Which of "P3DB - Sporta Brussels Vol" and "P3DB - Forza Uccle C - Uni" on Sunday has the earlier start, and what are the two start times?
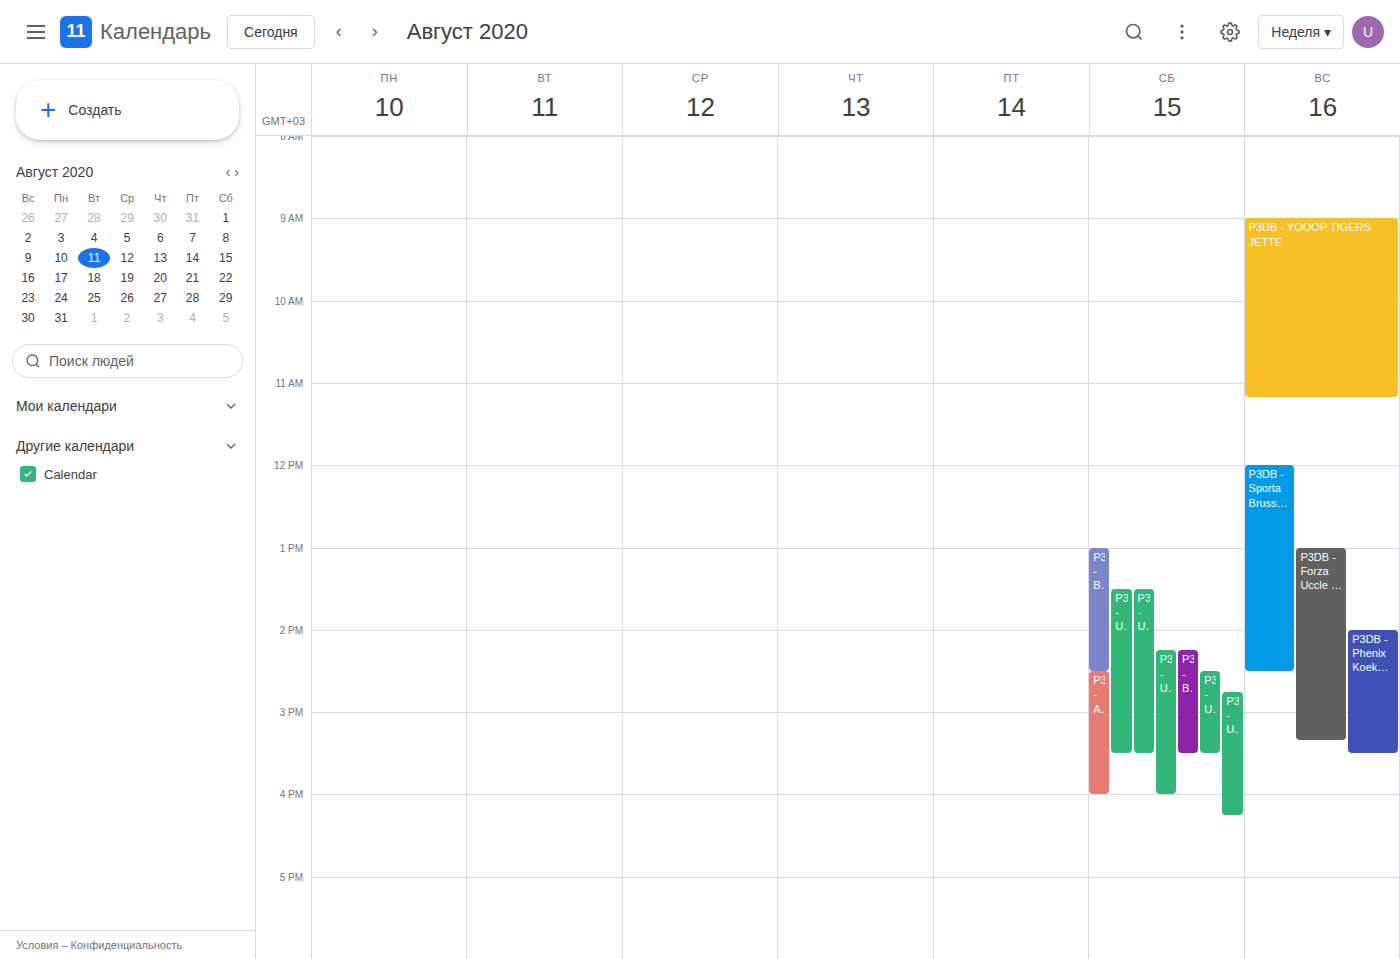
"P3DB - Sporta Brussels Vol" 12:00; "P3DB - Forza Uccle C - Uni" 13:00.